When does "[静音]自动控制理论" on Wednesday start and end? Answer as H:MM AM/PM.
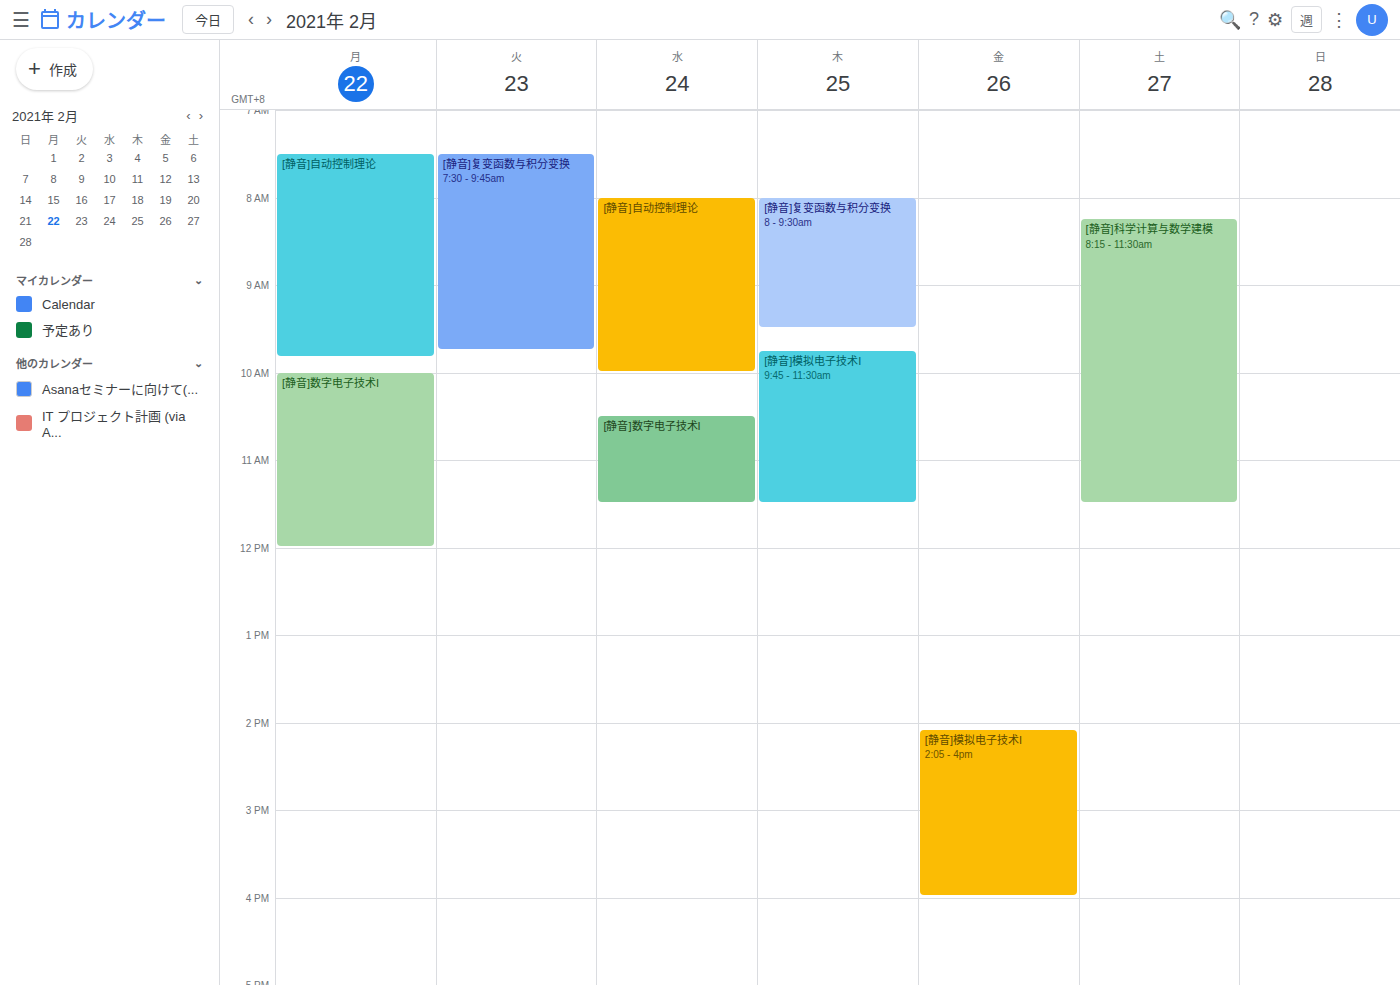
8:00 AM to 10:00 AM